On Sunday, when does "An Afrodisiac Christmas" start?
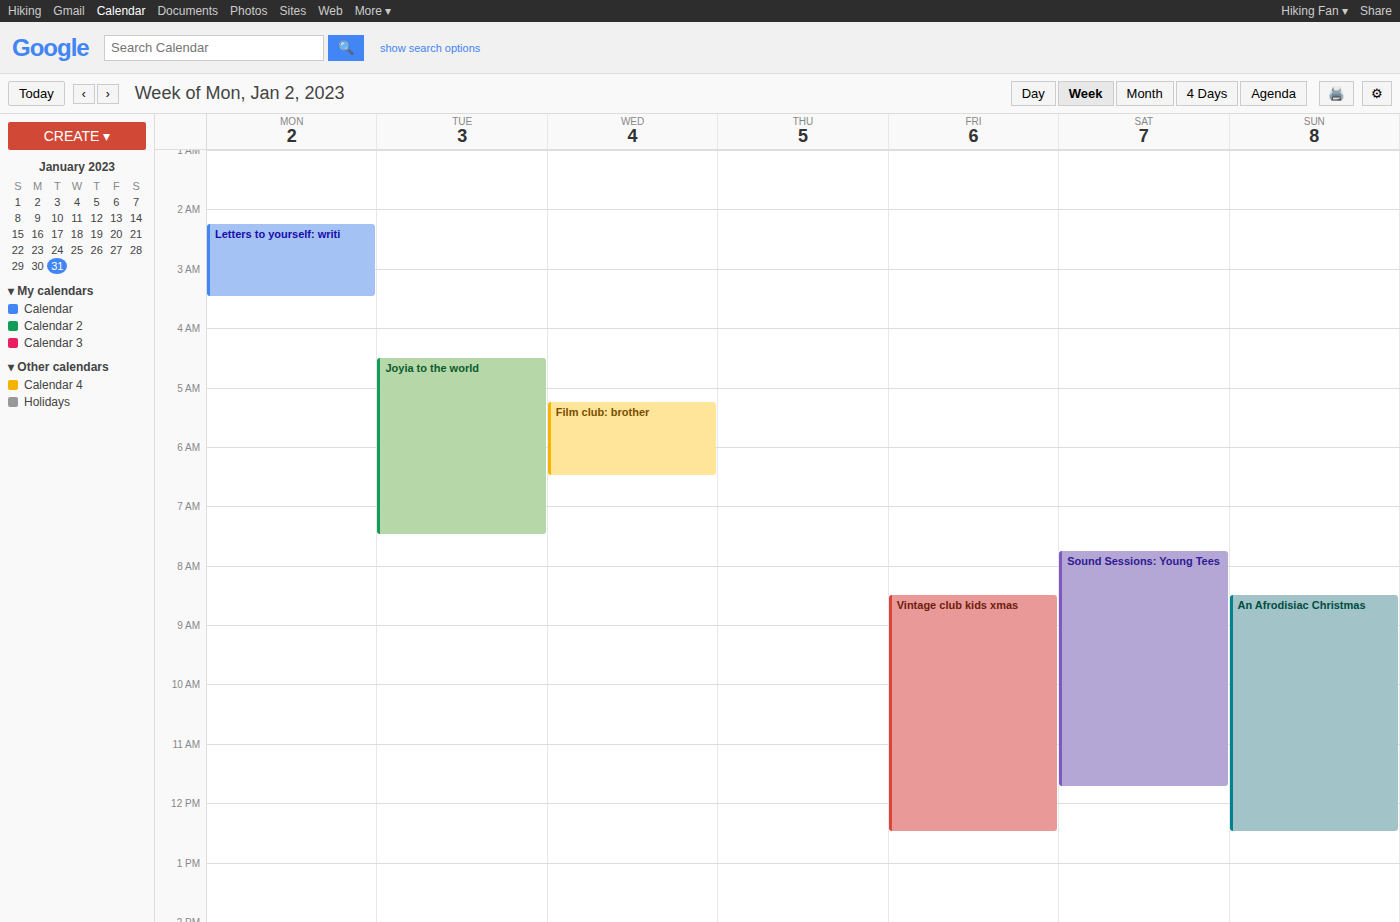
08:30